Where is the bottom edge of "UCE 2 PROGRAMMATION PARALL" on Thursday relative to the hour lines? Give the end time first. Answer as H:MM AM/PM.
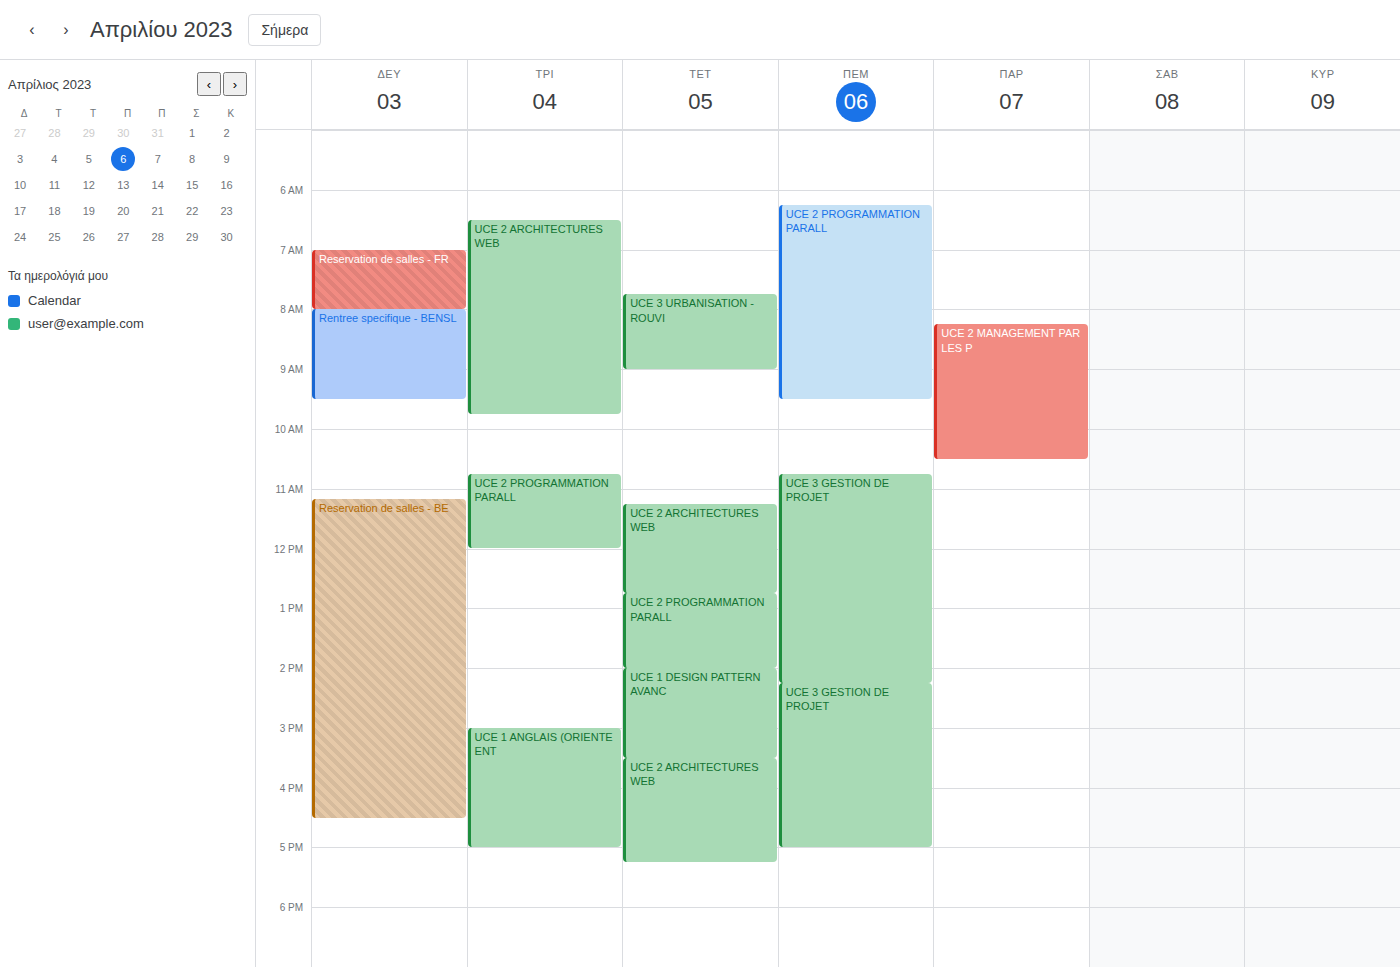
9:30 AM -- halfway between the 9 AM and 10 AM lines.